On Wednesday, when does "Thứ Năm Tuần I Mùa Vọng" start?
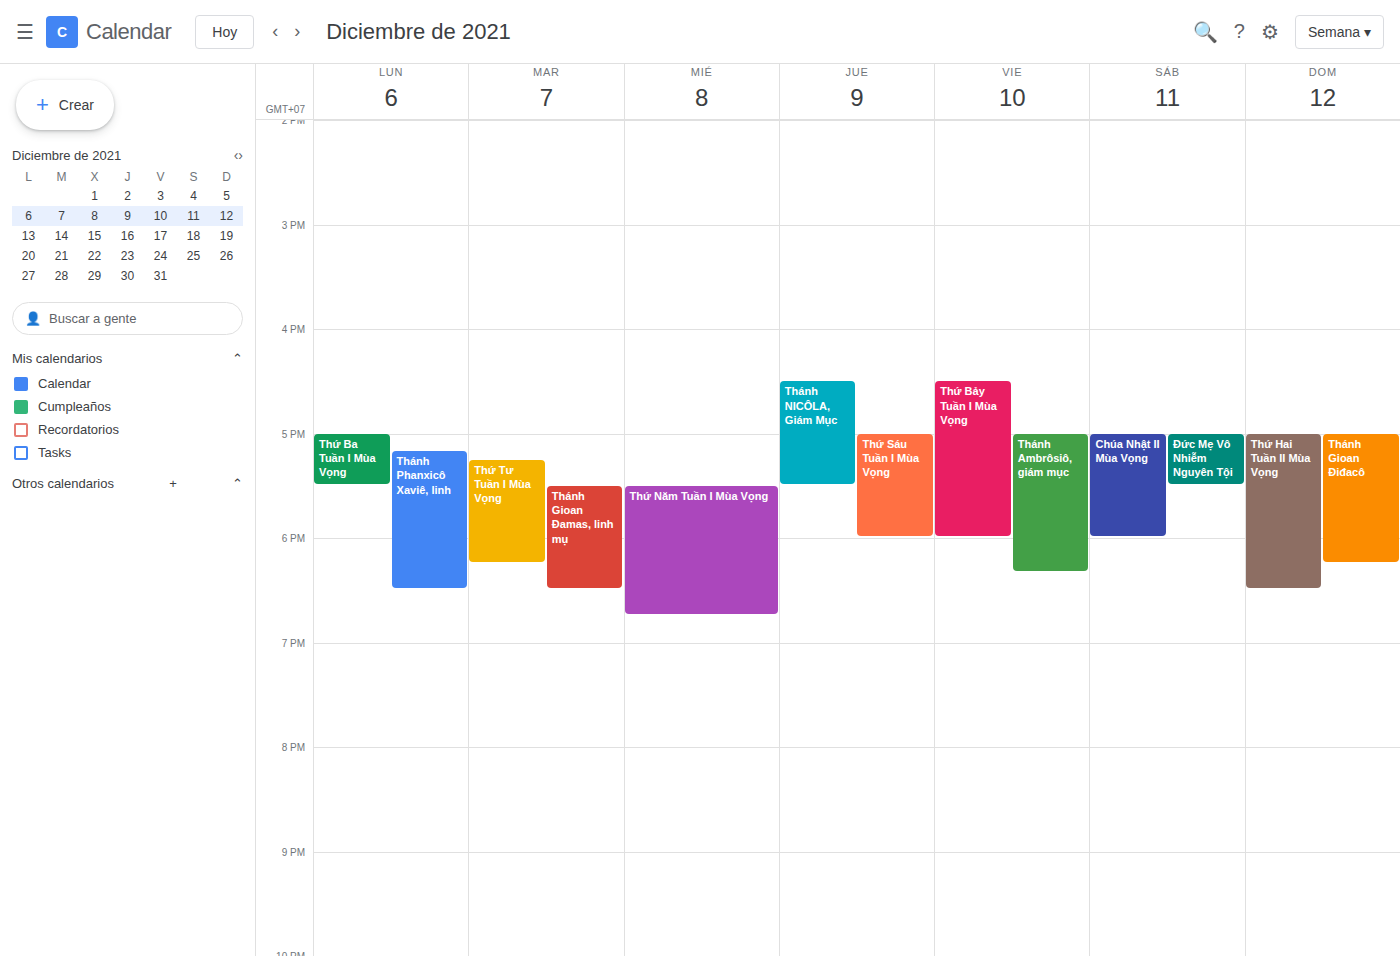
5:30 PM